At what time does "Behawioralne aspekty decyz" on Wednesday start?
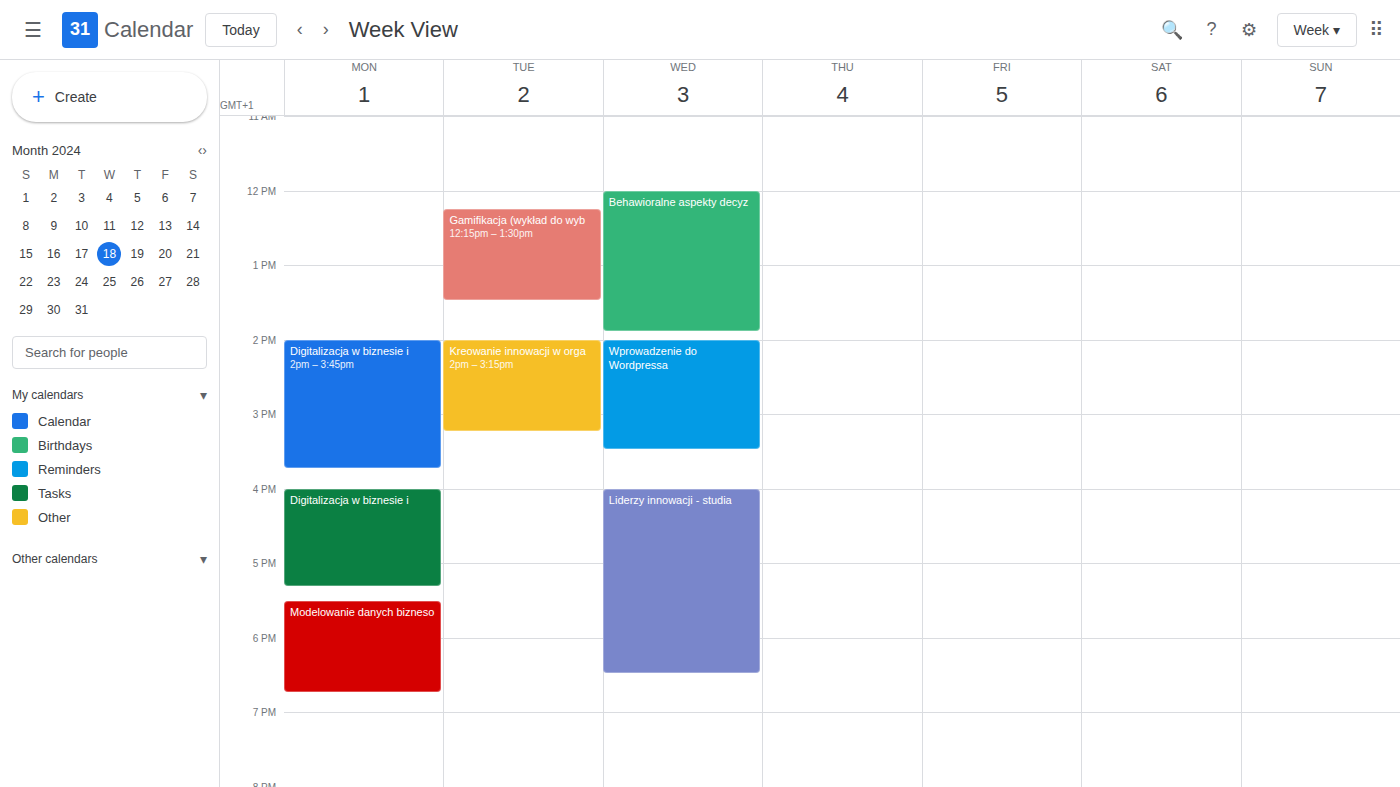
12:00 PM